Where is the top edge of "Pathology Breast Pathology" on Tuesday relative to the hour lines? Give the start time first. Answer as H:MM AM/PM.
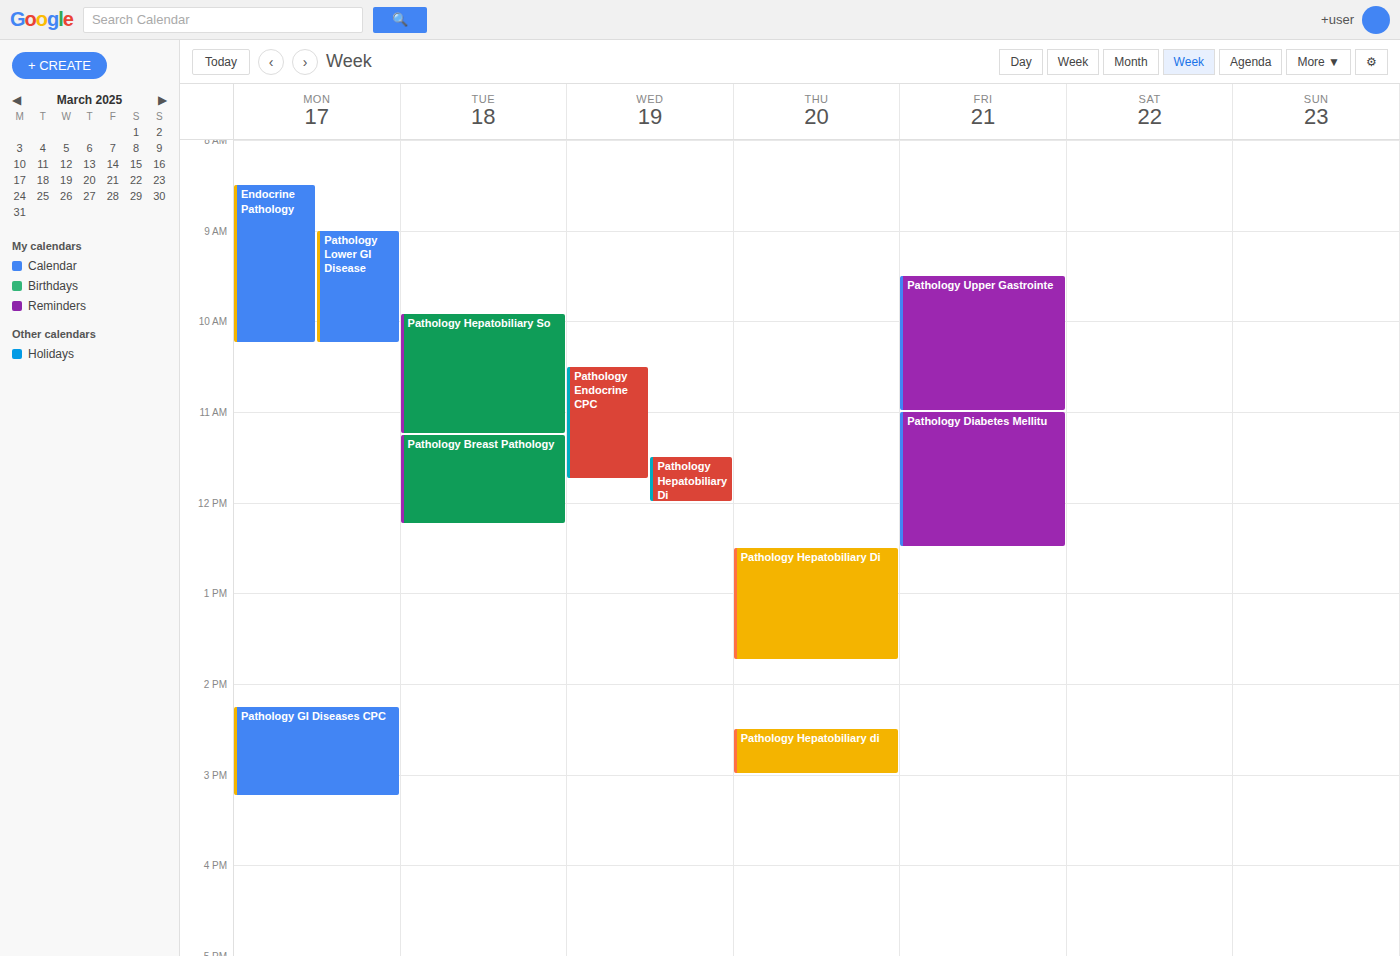
11:15 AM -- neither: a quarter of the way from the 11 AM line to the 12 PM line.